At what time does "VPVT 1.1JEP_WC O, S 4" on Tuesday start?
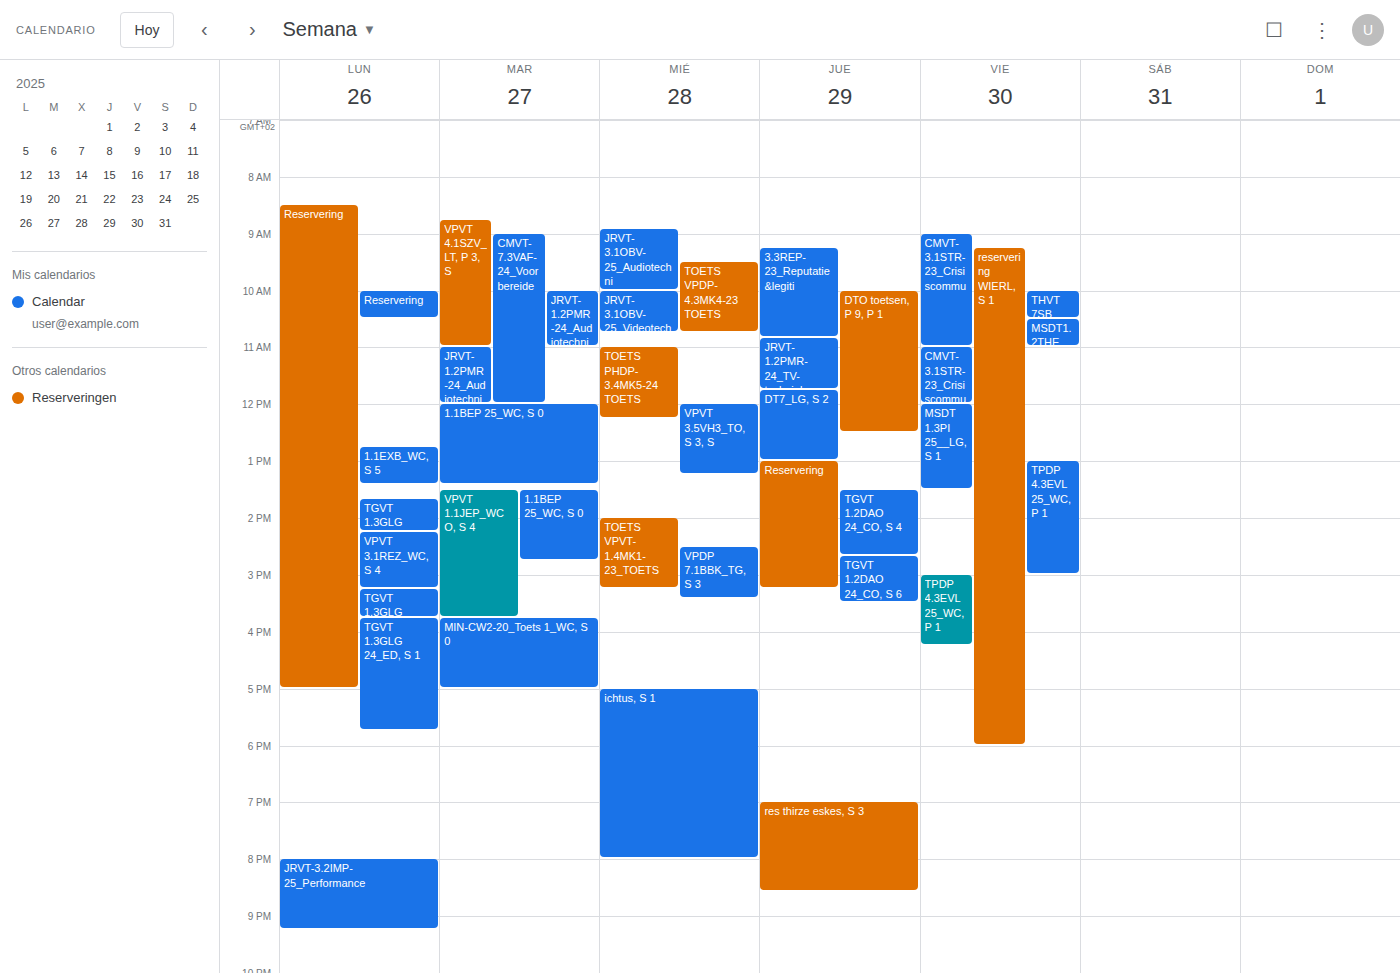
13:30